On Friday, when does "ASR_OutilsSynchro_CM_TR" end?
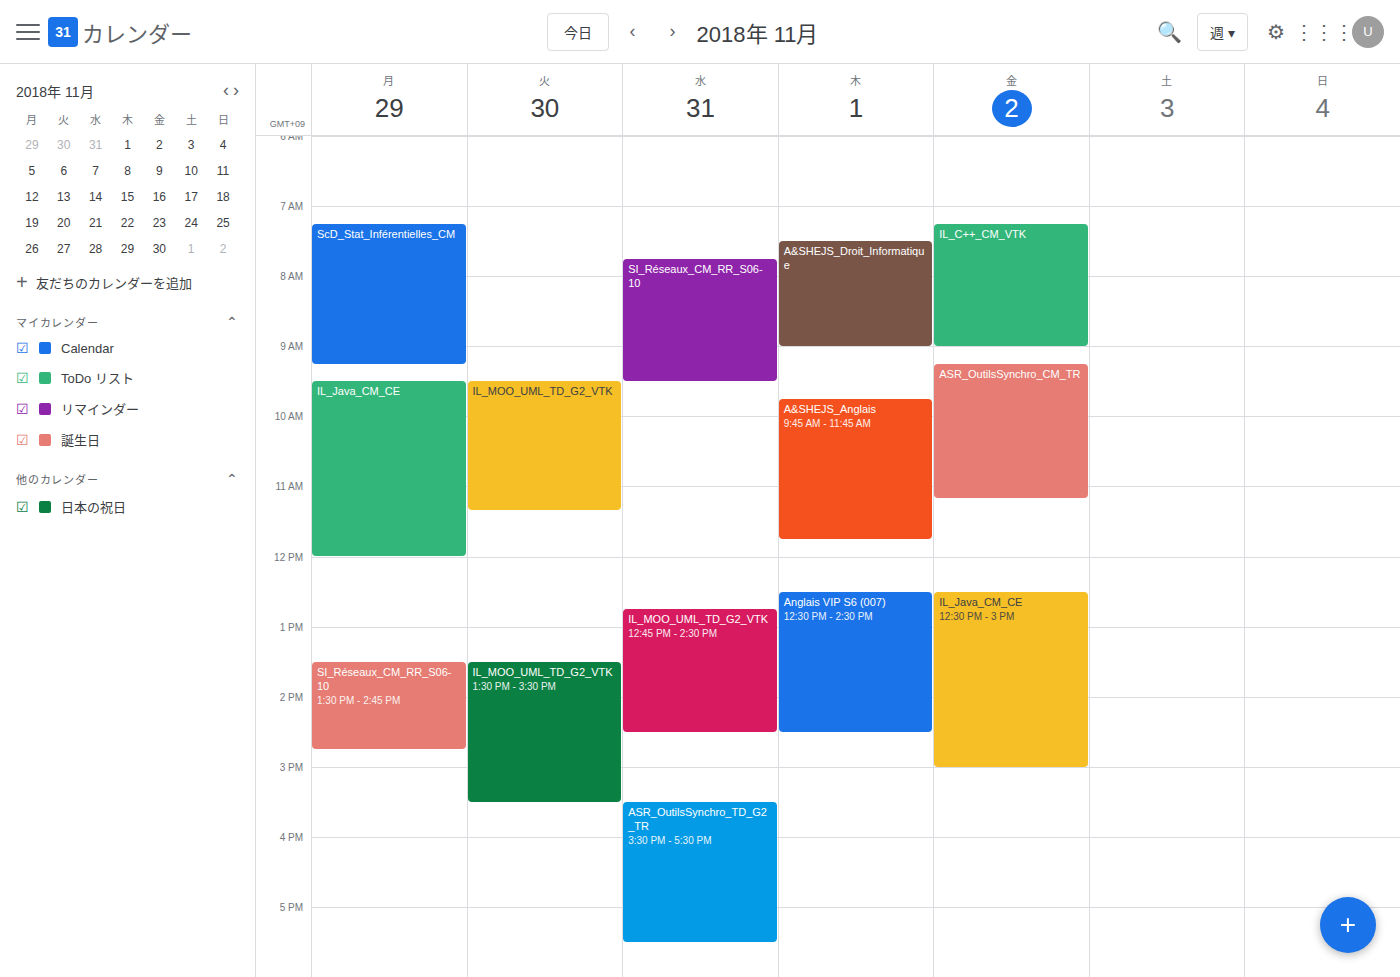
11:10 AM